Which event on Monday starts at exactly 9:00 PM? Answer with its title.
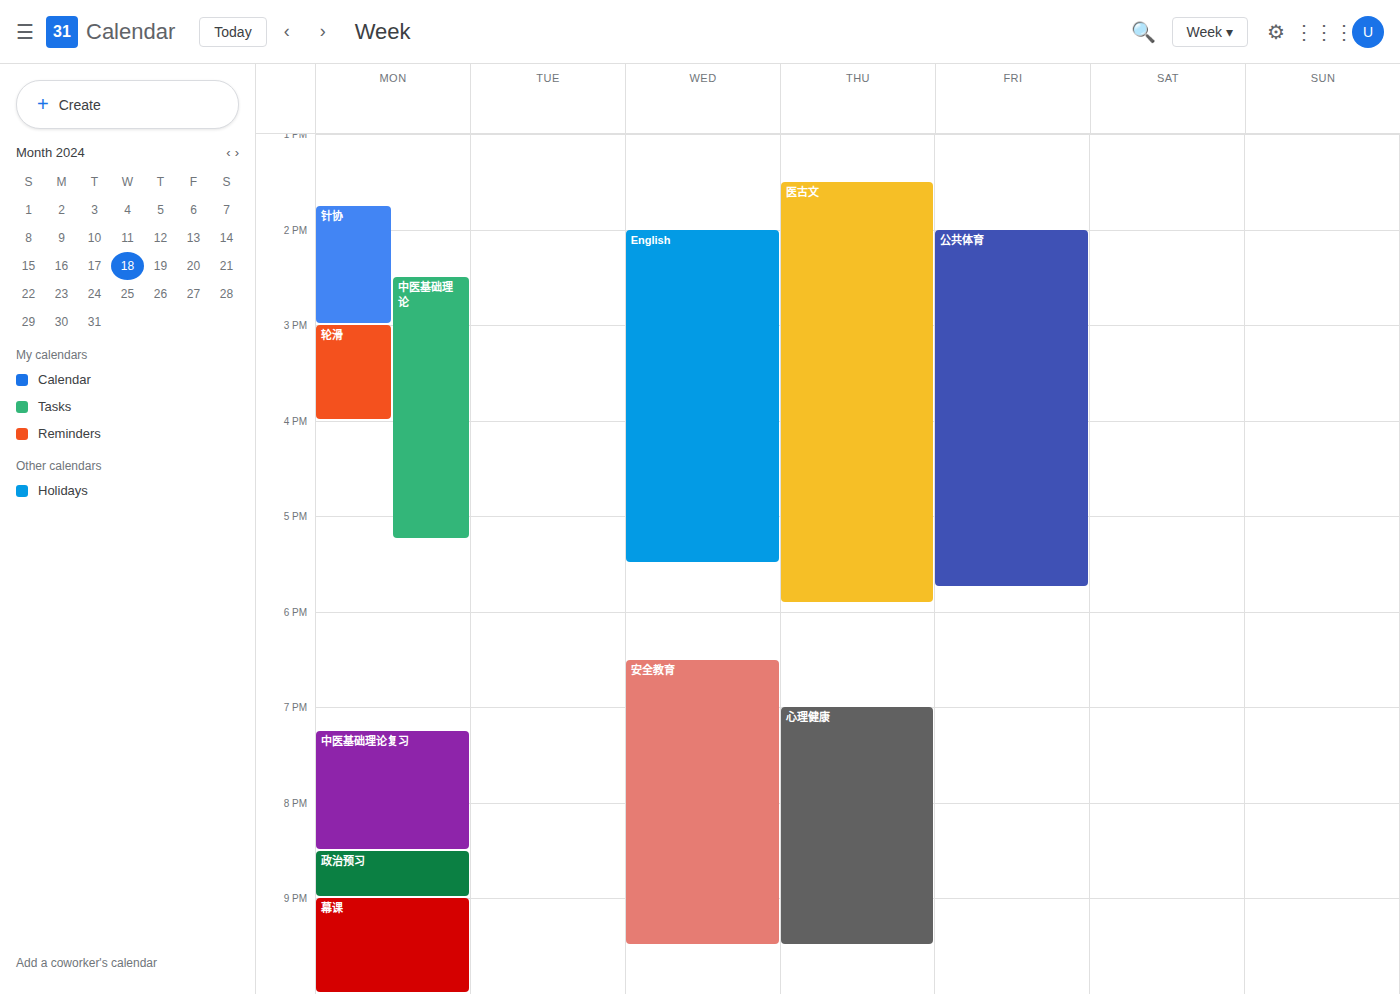
"幕课"